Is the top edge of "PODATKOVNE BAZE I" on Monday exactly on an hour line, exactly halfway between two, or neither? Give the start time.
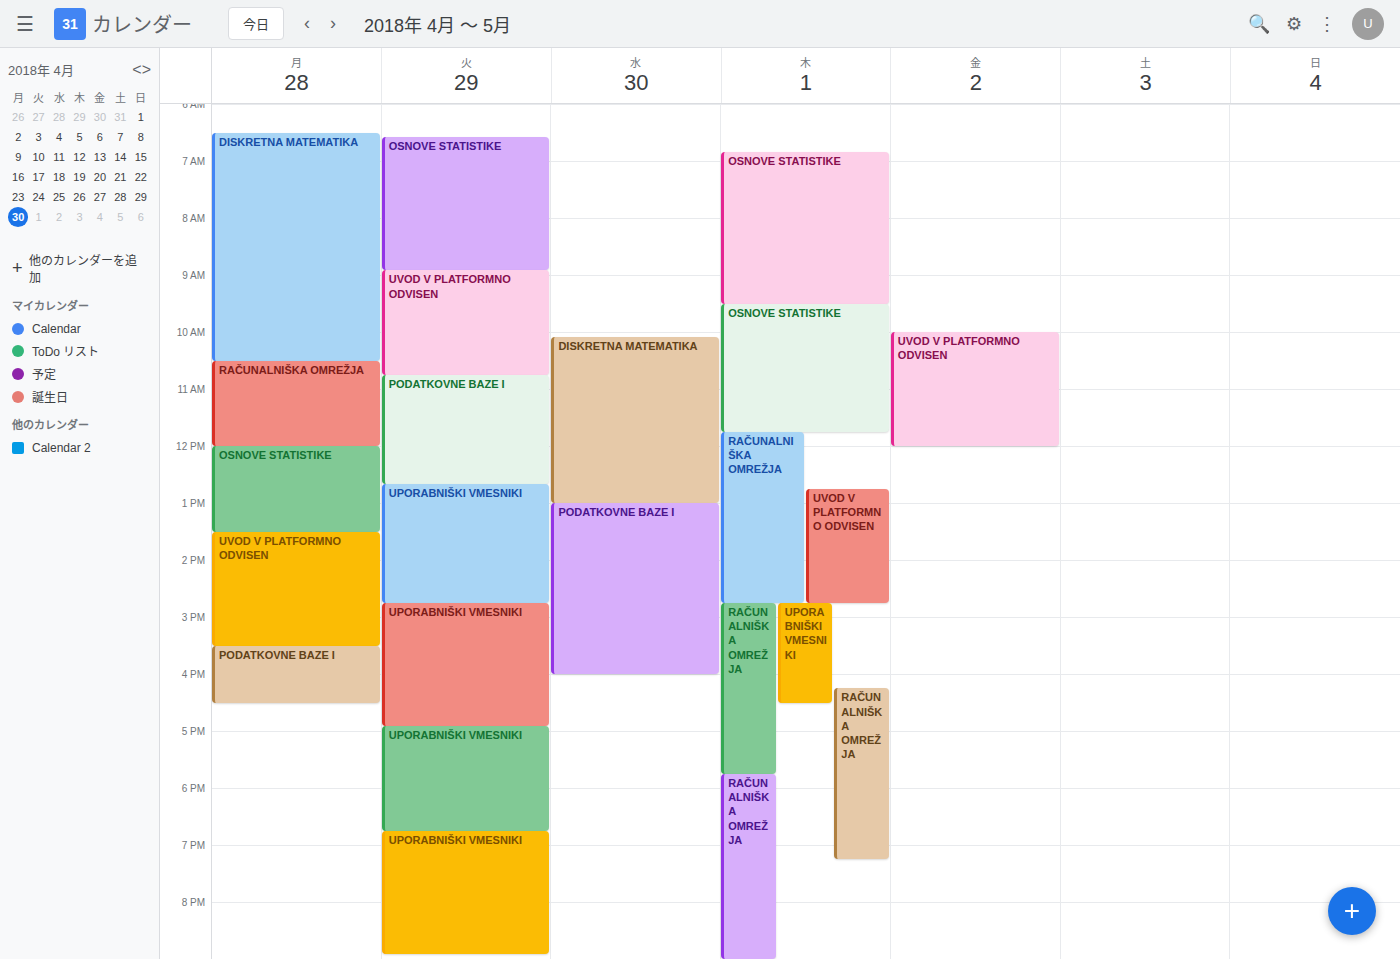
3:30 PM -- halfway between the 3 PM and 4 PM lines.